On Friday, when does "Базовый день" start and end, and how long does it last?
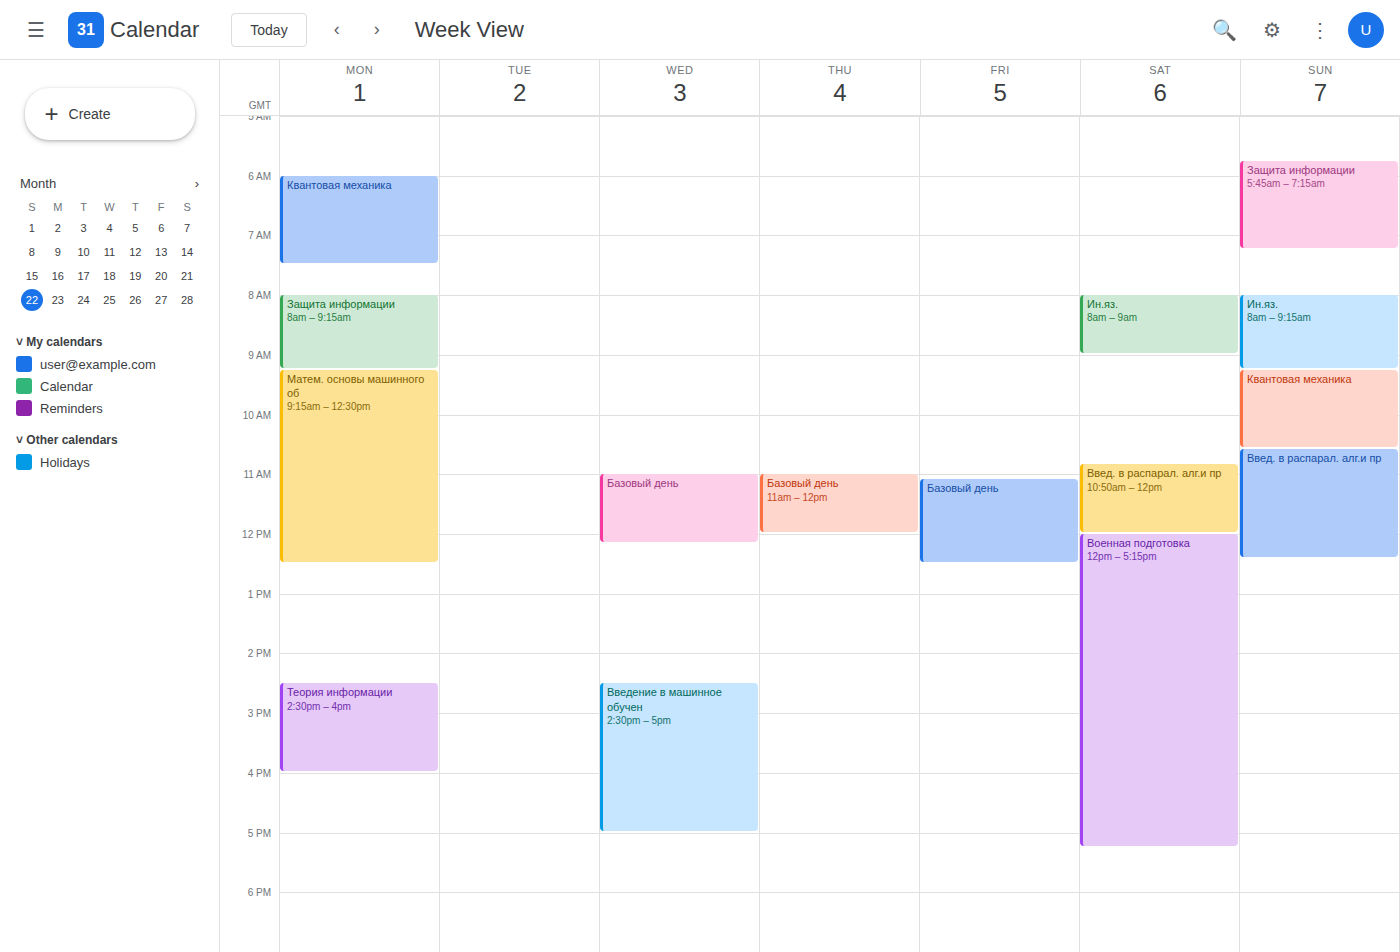
11:05 to 12:30, 1 hour 25 minutes